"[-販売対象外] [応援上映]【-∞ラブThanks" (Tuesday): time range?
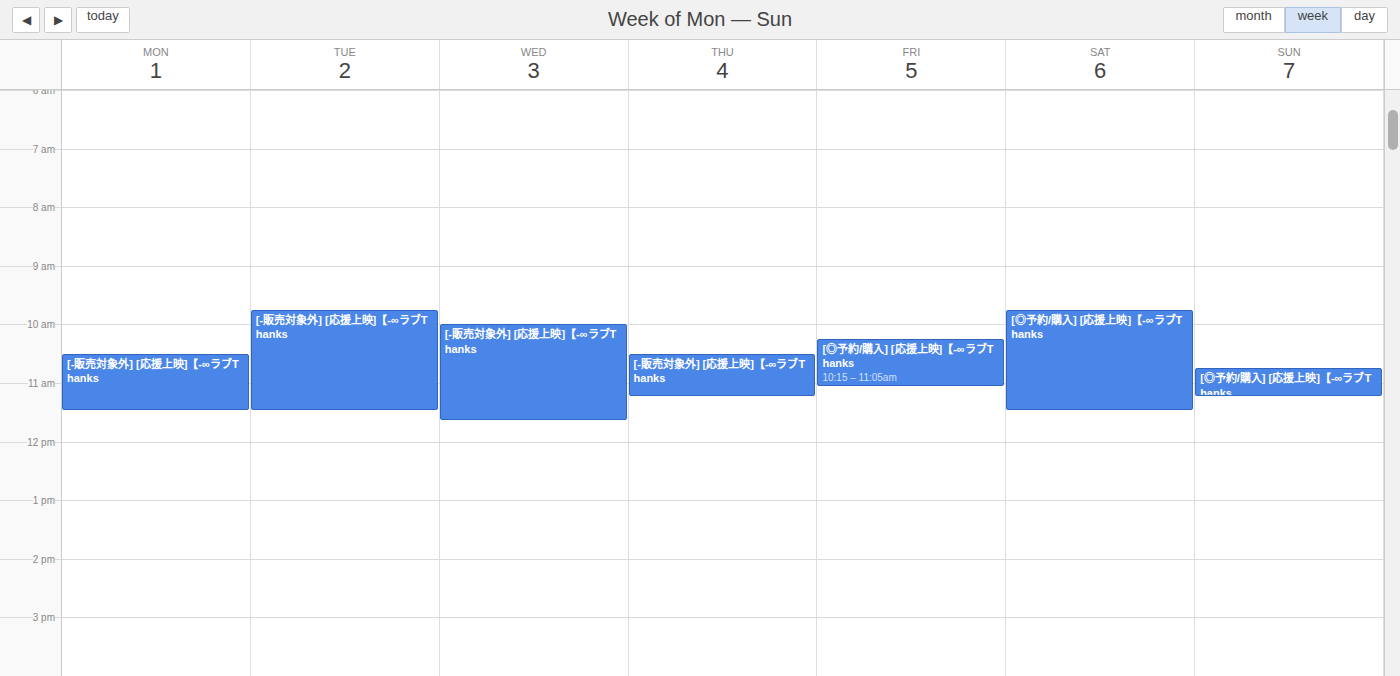
9:45 AM to 11:30 AM